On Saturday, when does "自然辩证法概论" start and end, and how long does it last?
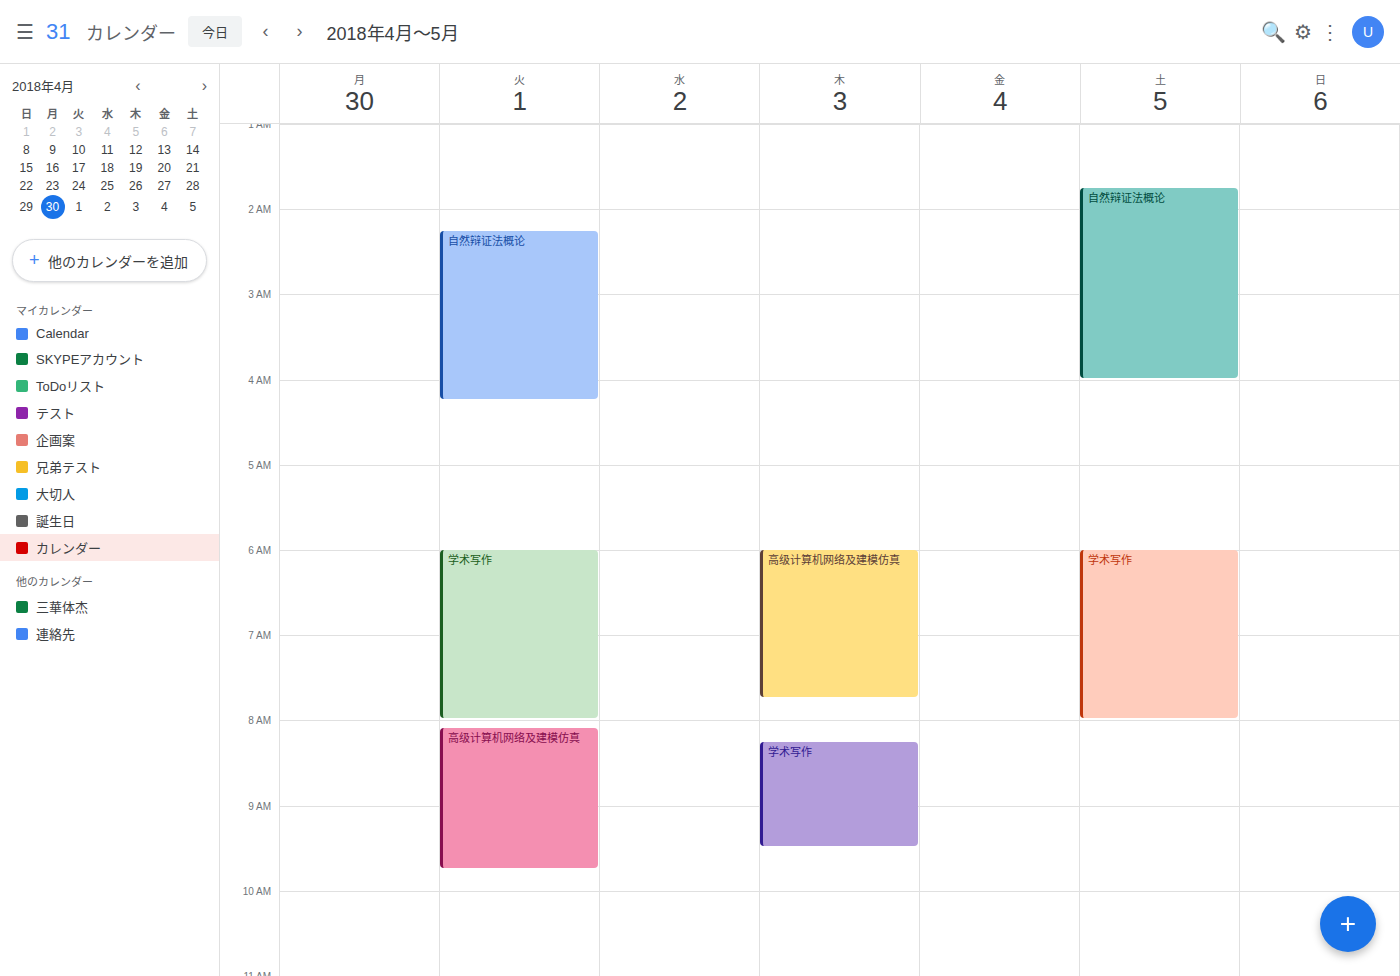
1:45 AM to 4:00 AM, 2 hours 15 minutes